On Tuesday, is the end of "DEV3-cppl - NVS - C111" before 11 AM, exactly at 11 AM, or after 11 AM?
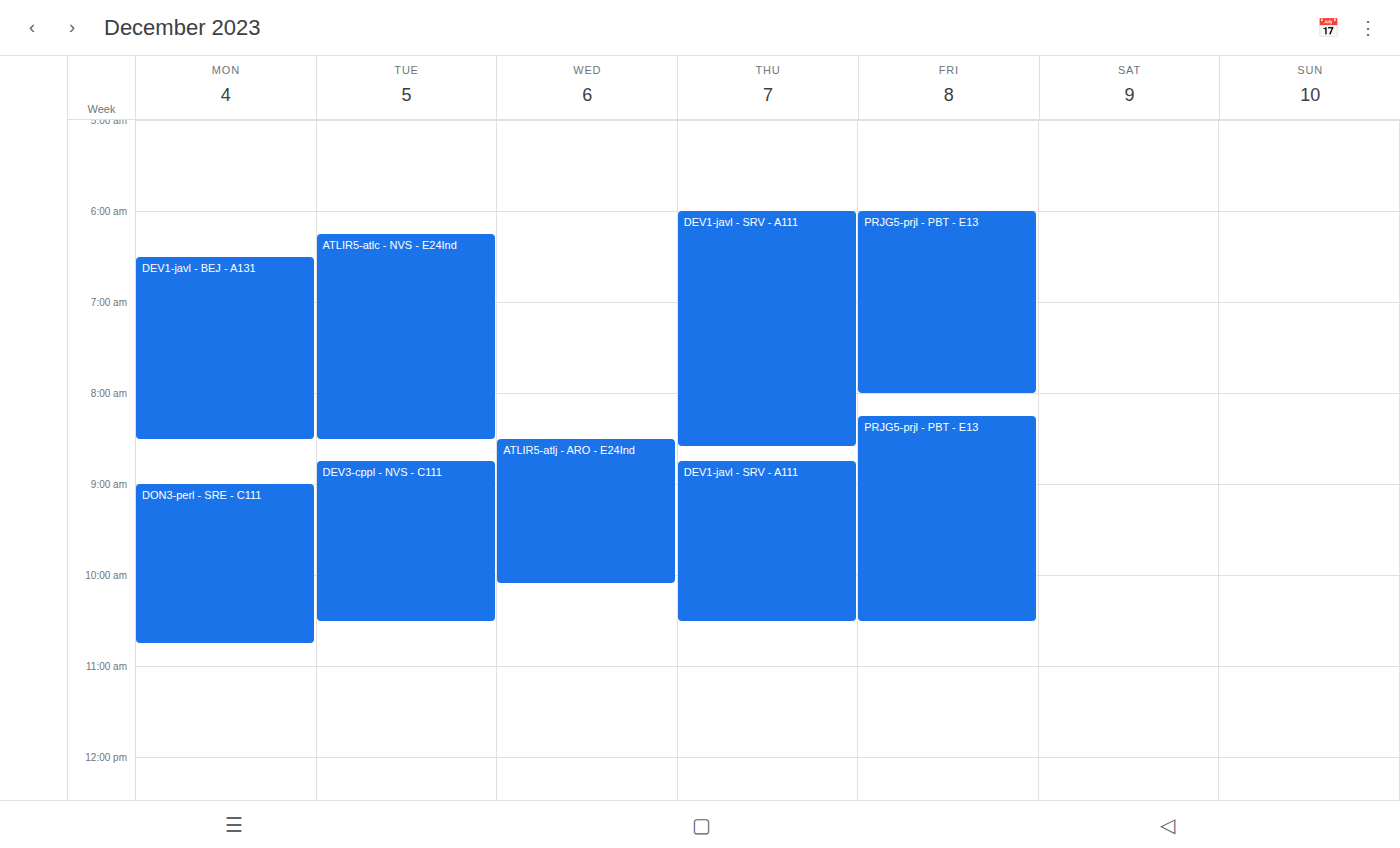
10:30 AM -- before 11 AM, 30 minutes above the 11 AM line.